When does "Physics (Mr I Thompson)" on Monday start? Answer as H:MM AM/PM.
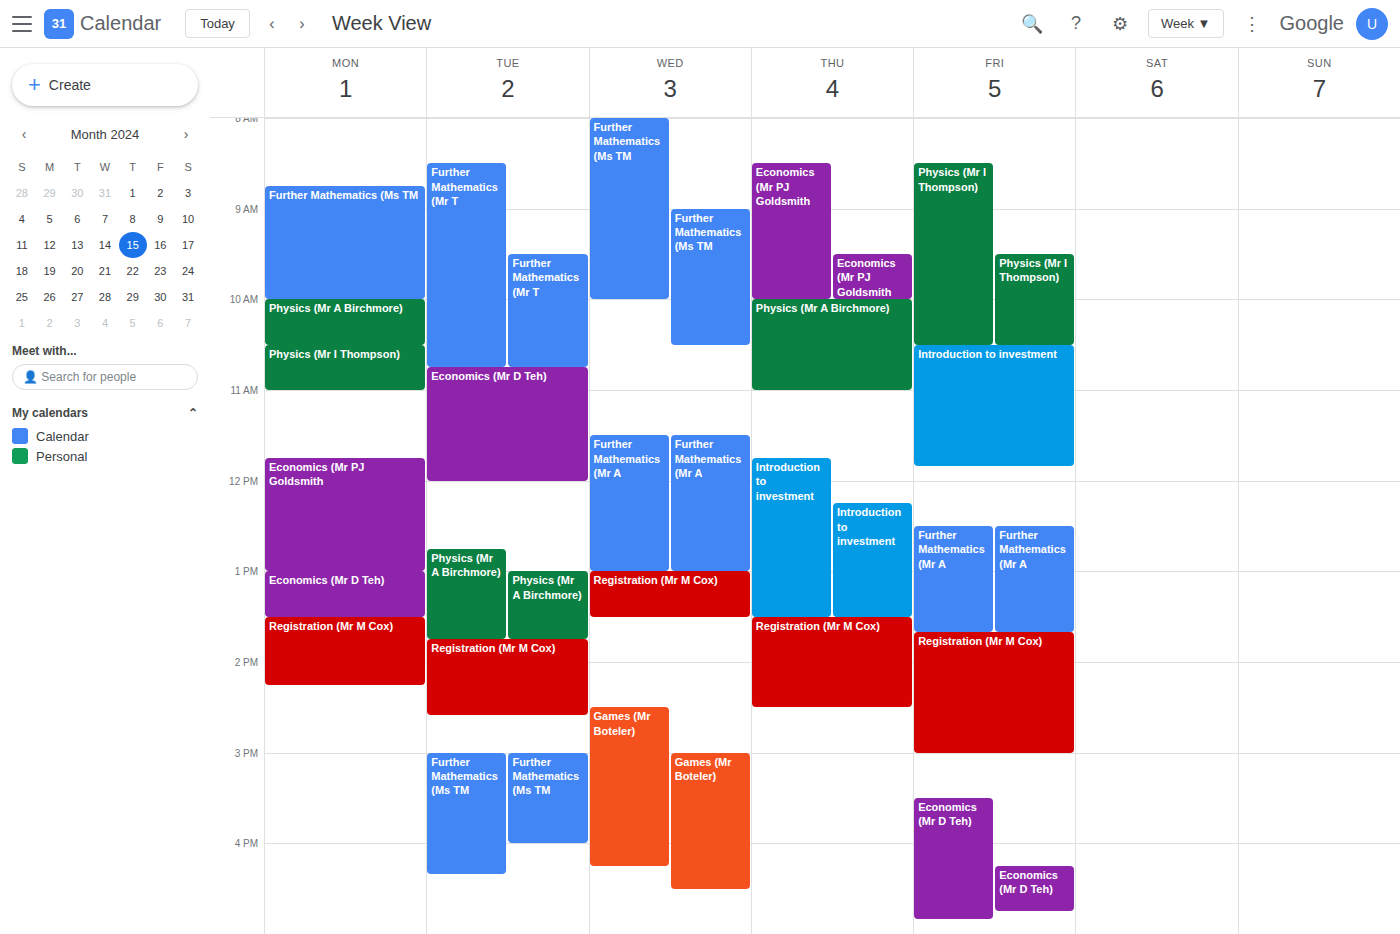
10:30 AM